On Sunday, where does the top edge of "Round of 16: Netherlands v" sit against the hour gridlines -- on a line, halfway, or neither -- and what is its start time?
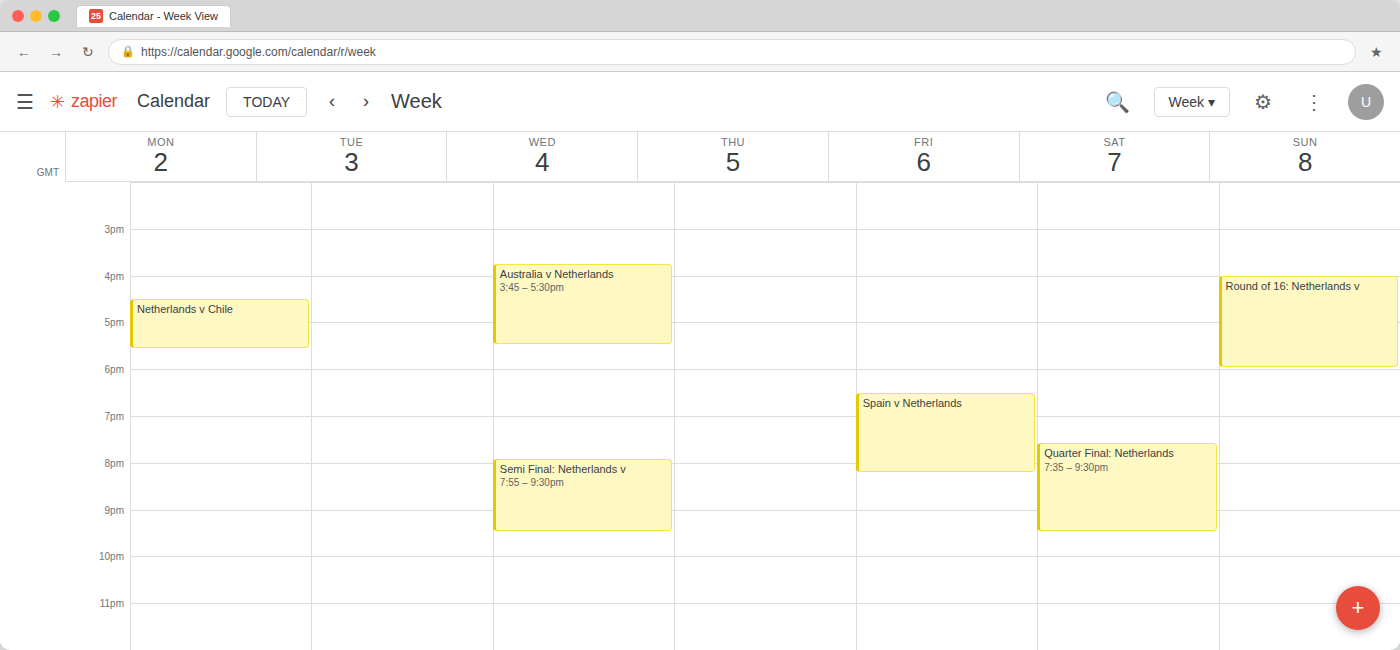
4:00 PM -- exactly on the 4 PM line.